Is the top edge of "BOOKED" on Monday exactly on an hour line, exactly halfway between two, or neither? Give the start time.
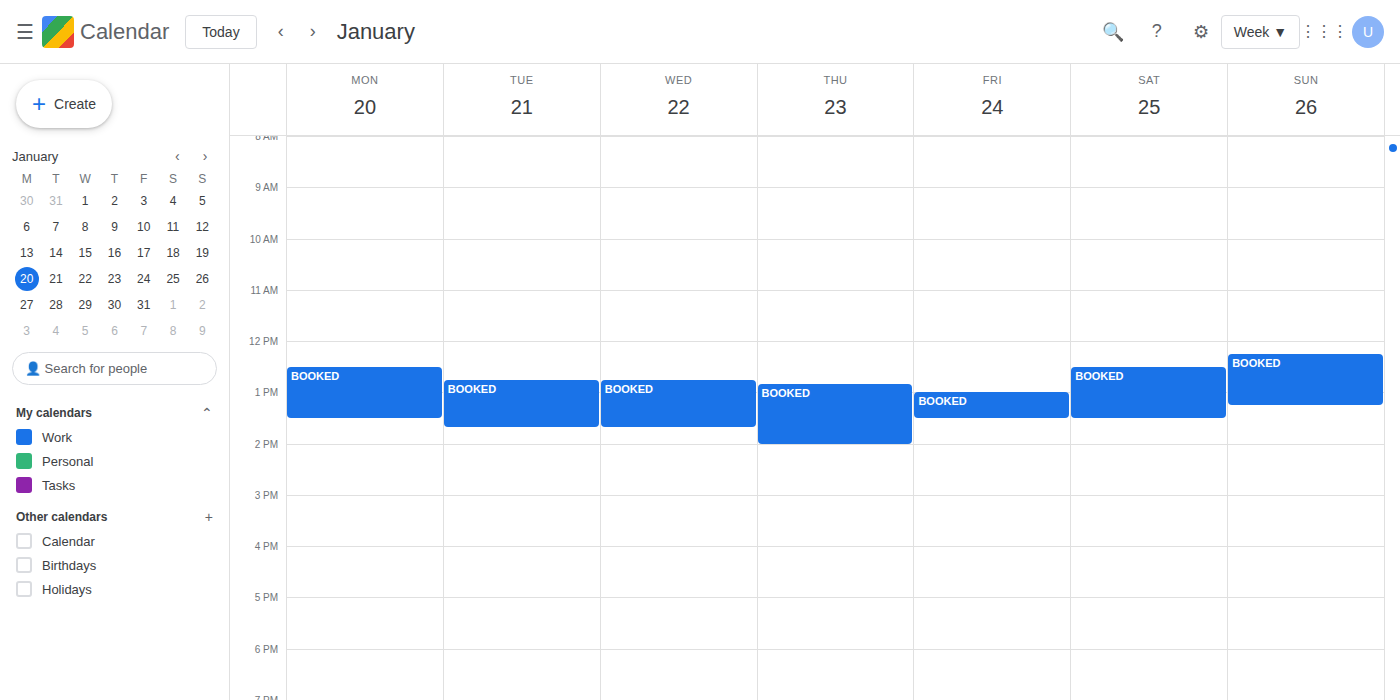
12:30 PM -- halfway between the 12 PM and 1 PM lines.